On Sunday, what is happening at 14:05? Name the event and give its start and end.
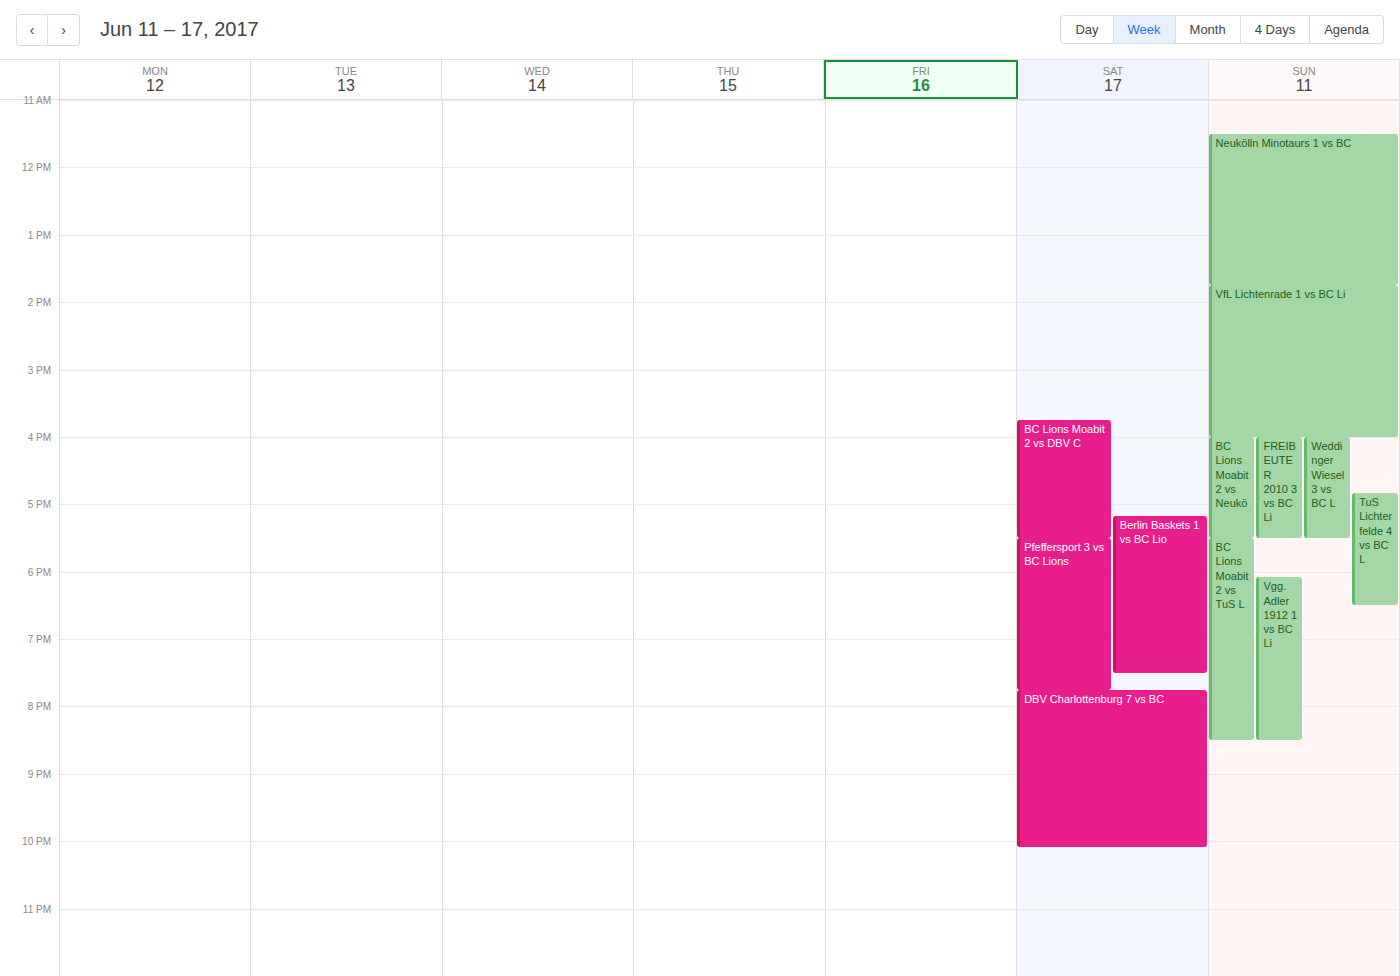
"VfL Lichtenrade 1 vs BC Li", 13:45 to 16:00